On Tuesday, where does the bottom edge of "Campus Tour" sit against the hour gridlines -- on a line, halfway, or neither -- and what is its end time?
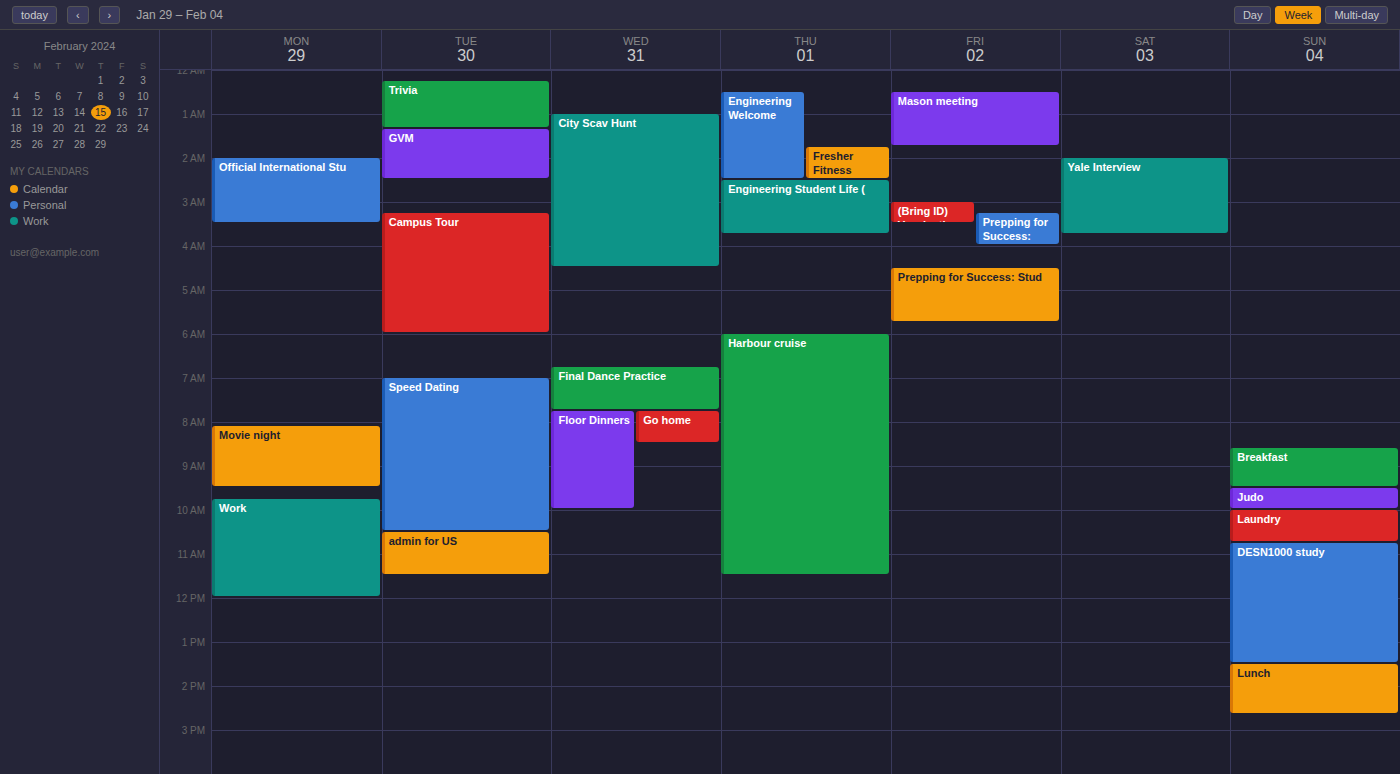
6:00 AM -- exactly on the 6 AM line.